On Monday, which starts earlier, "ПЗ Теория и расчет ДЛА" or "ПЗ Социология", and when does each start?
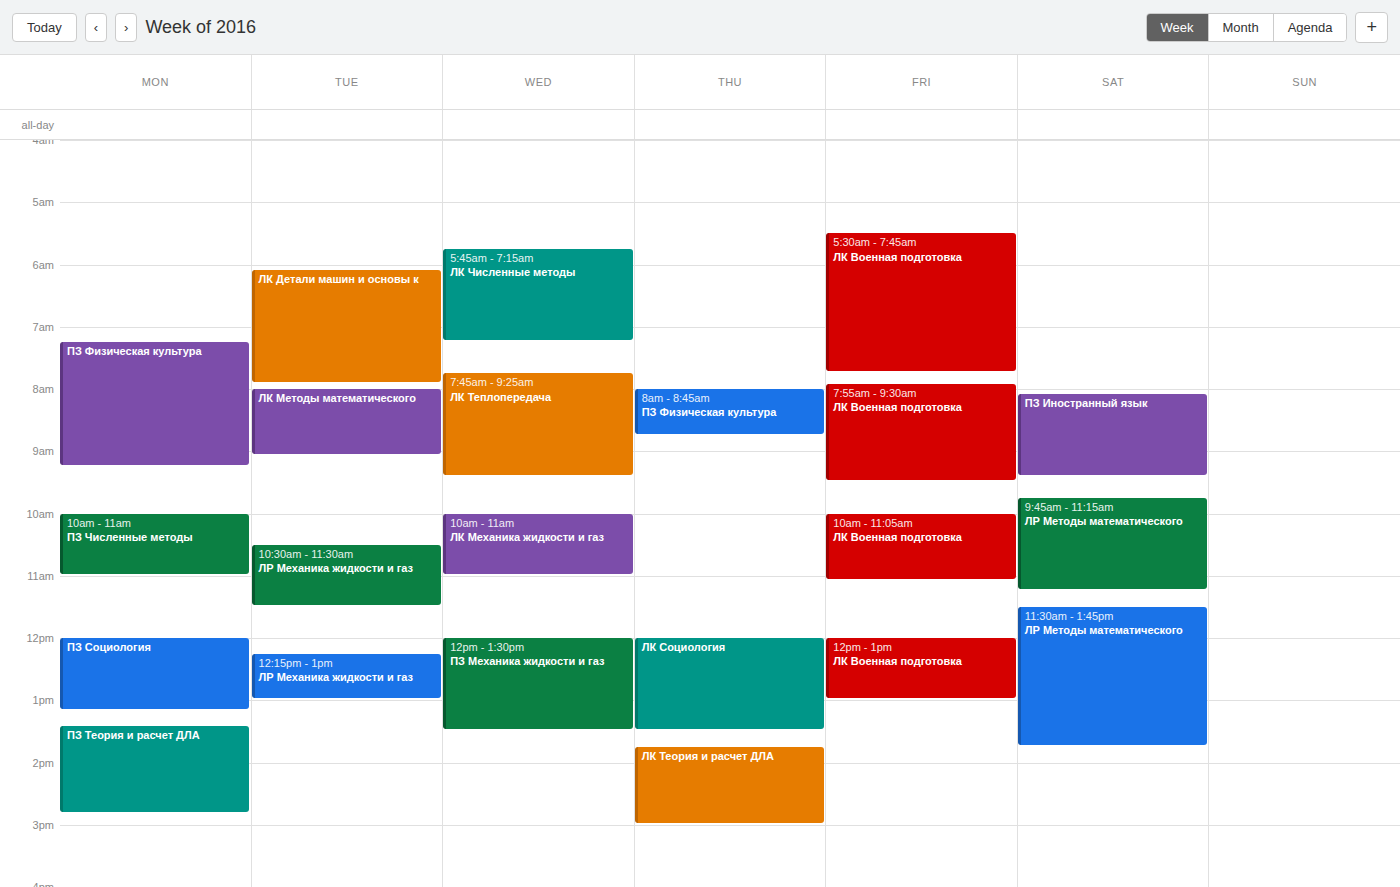
"ПЗ Социология" 12:00 PM; "ПЗ Теория и расчет ДЛА" 1:25 PM.